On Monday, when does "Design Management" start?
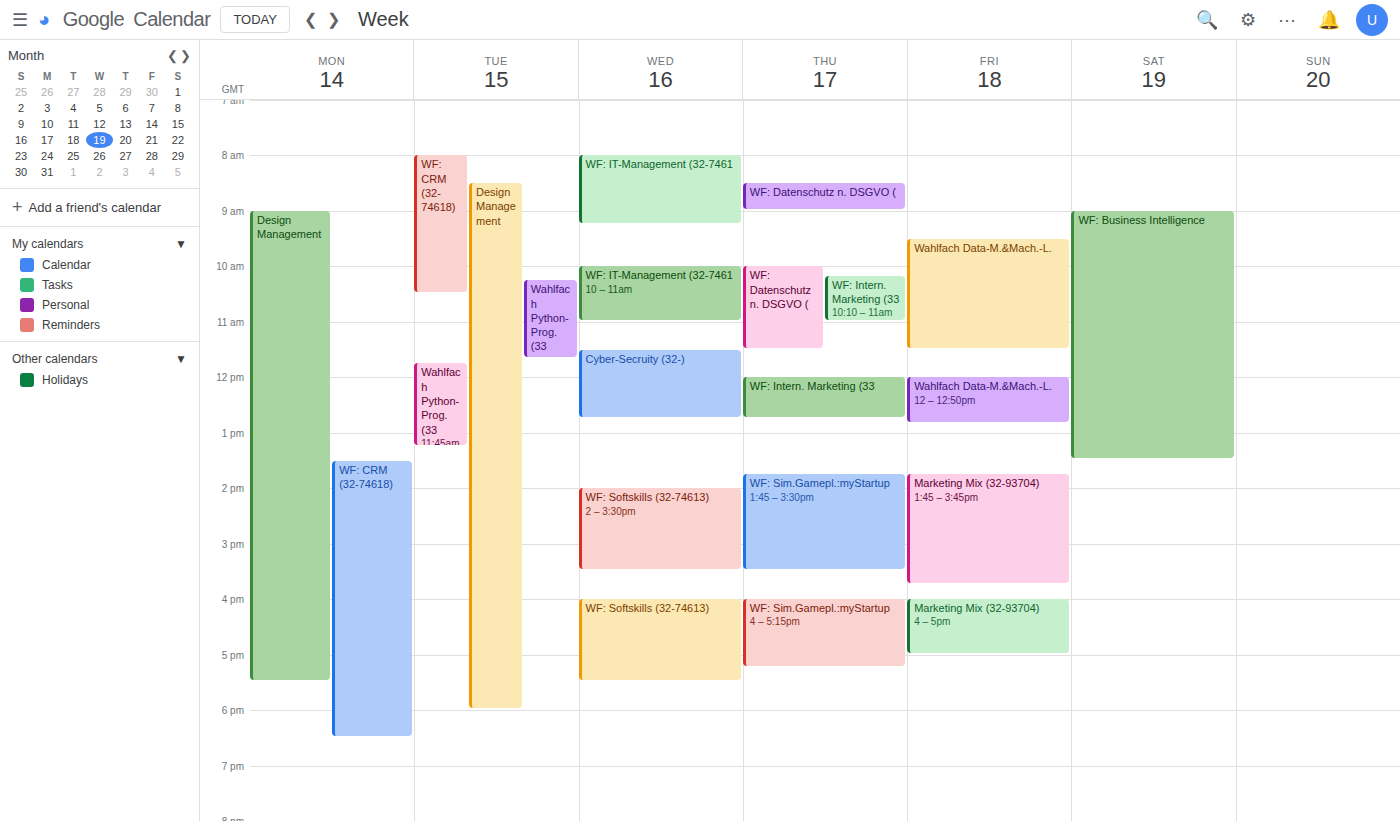
9:00 AM